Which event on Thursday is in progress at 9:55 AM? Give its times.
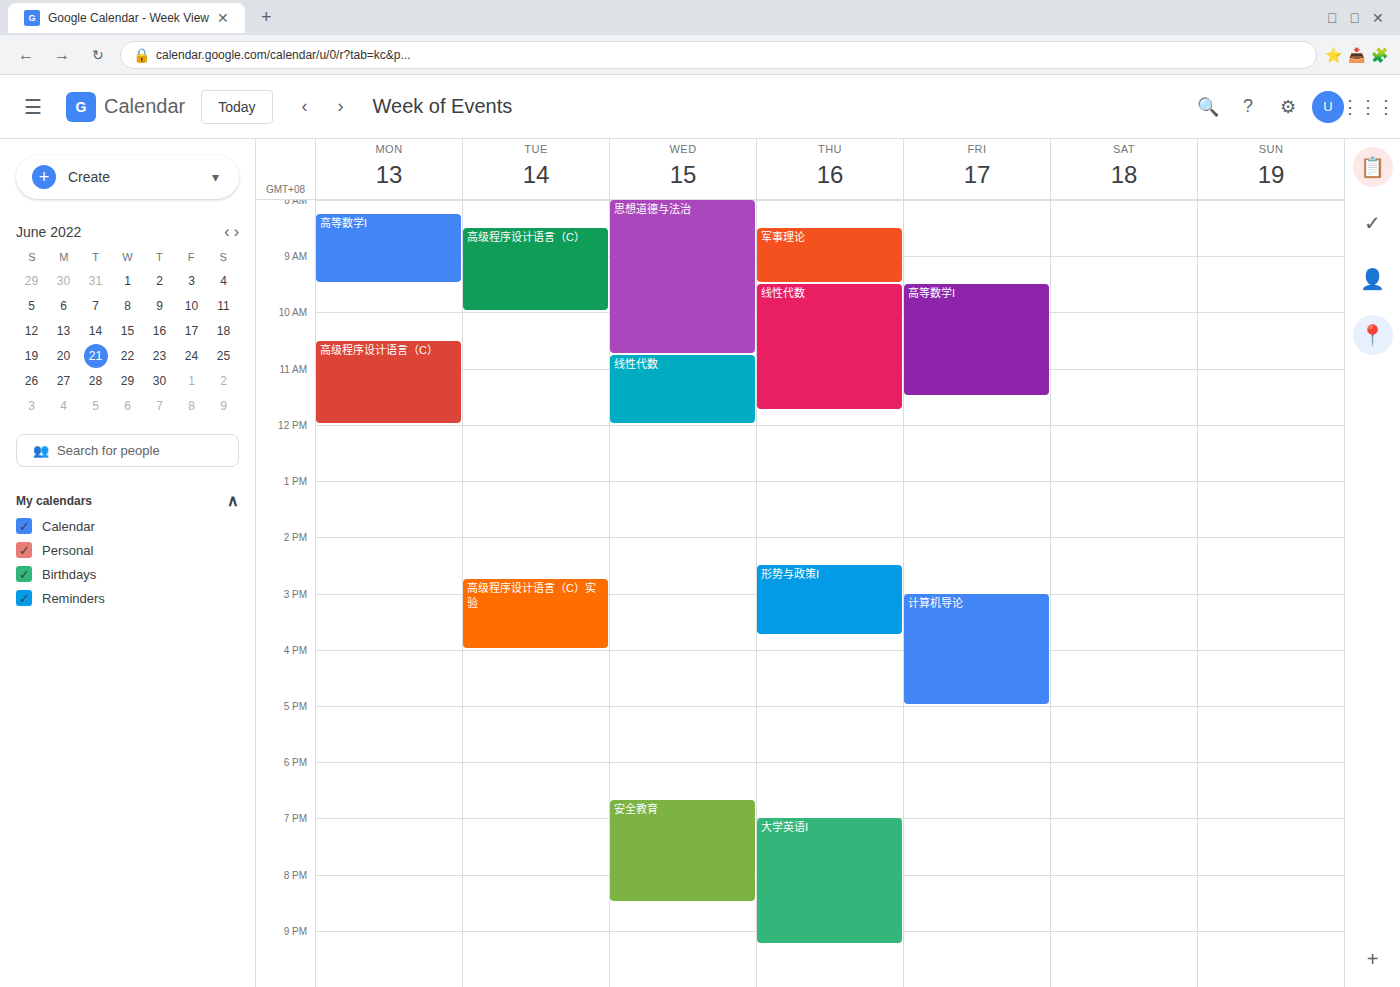
"线性代数", 9:30 AM to 11:45 AM